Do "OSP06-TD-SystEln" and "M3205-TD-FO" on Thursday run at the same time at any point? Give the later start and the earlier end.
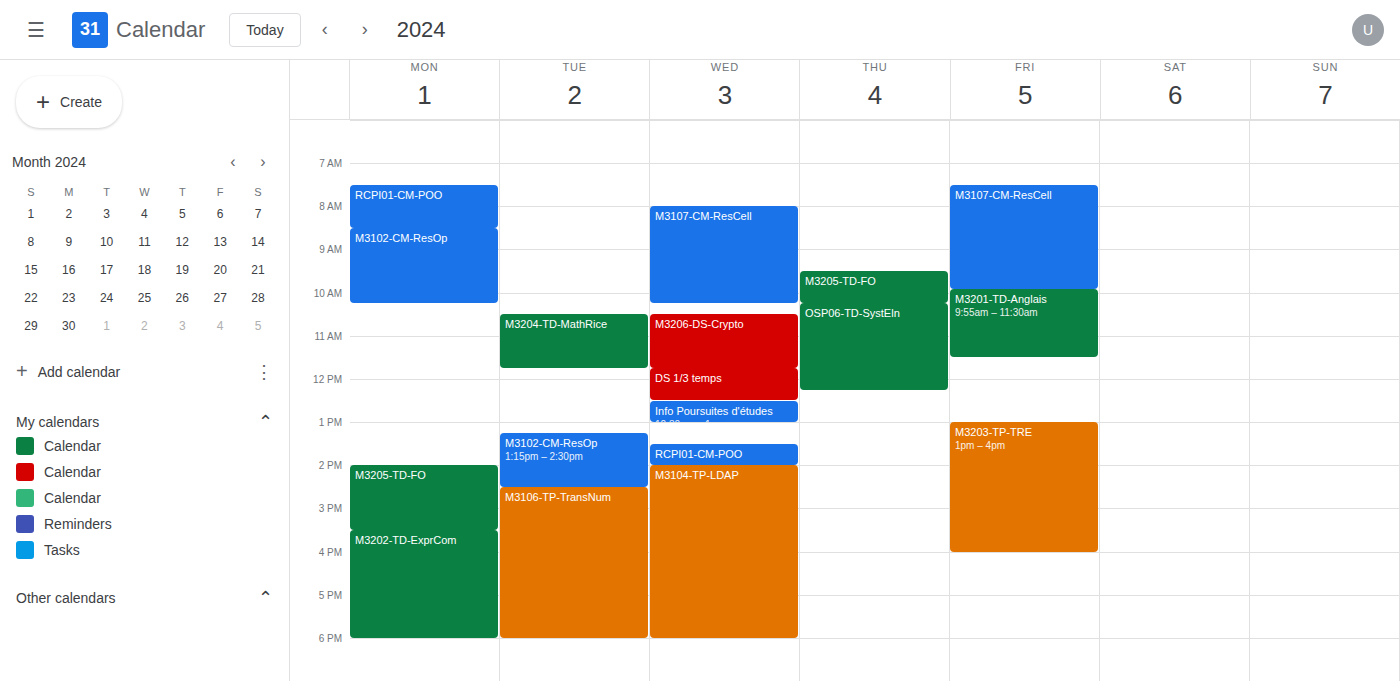
"M3205-TD-FO" ends at 10:15 AM, exactly when "OSP06-TD-SystEln" starts -- they touch but do not overlap.